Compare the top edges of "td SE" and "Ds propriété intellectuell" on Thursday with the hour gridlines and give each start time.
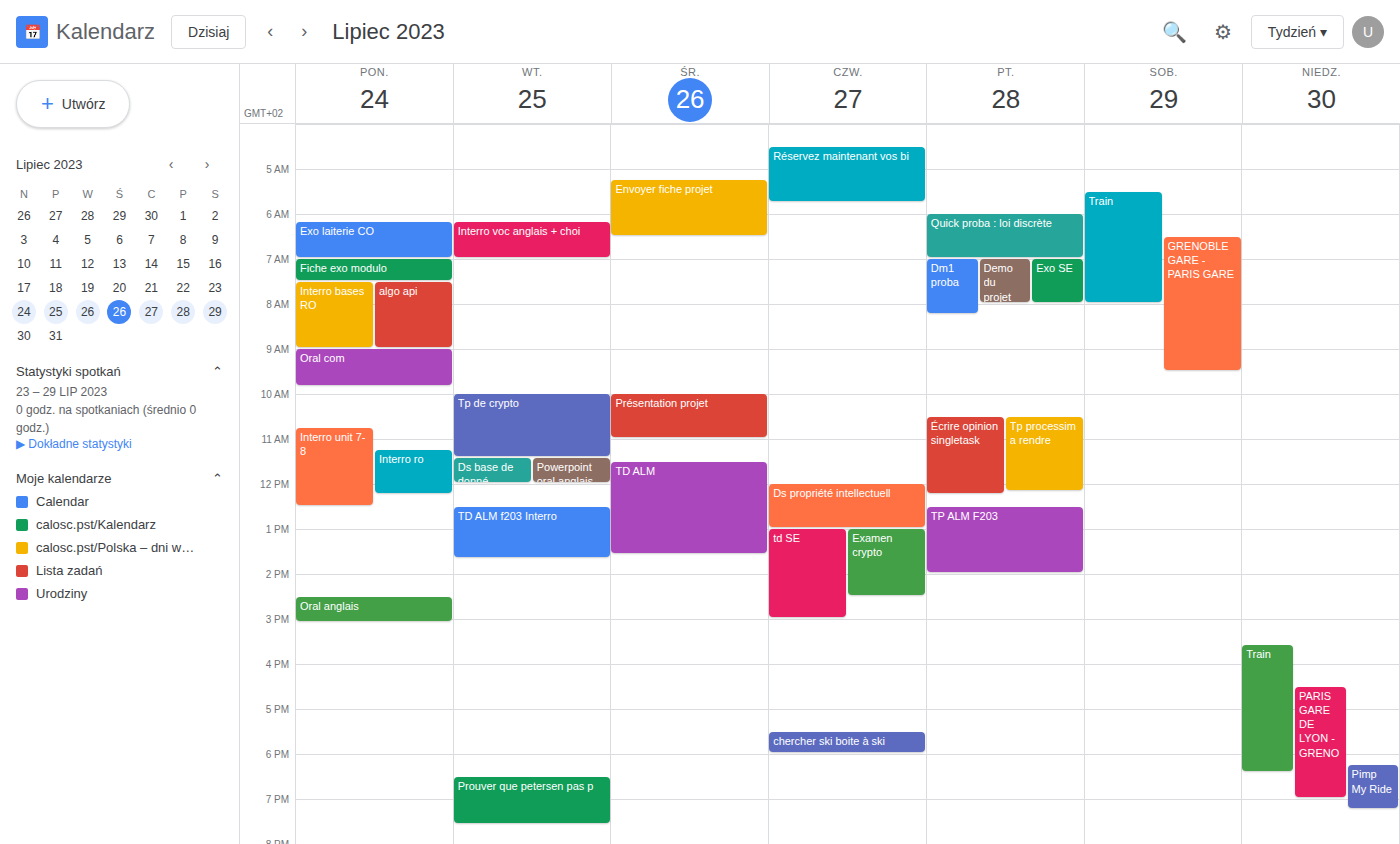
"td SE": 1:00 PM, exactly on the 1 PM line. "Ds propriété intellectuell": 12:00 PM, exactly on the 12 PM line.